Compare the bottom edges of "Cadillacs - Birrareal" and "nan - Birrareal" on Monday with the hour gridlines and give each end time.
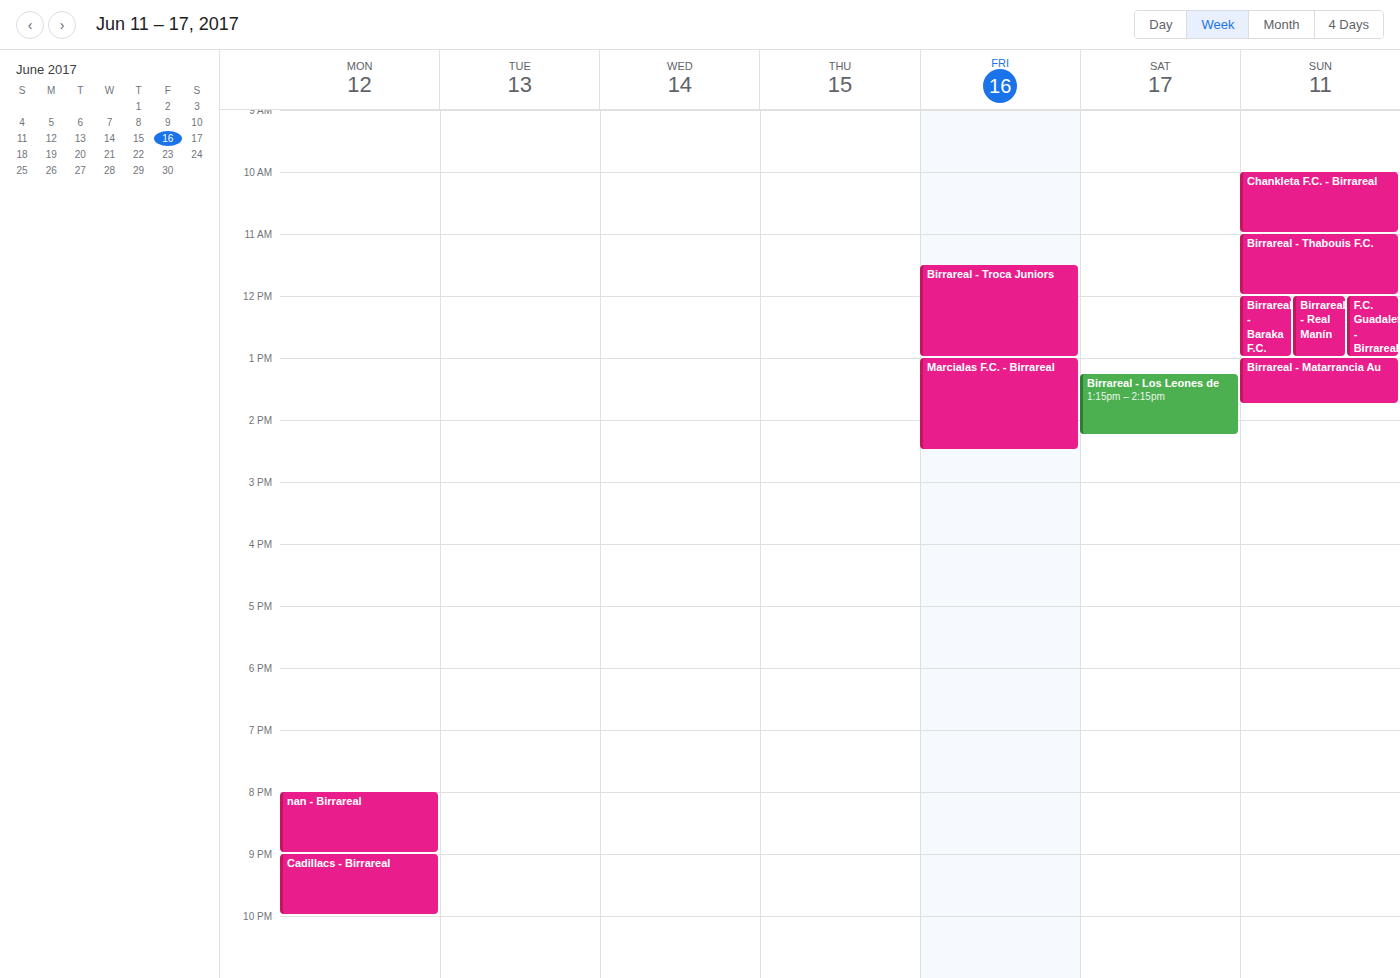
"Cadillacs - Birrareal": 10:00 PM, exactly on the 10 PM line. "nan - Birrareal": 9:00 PM, exactly on the 9 PM line.